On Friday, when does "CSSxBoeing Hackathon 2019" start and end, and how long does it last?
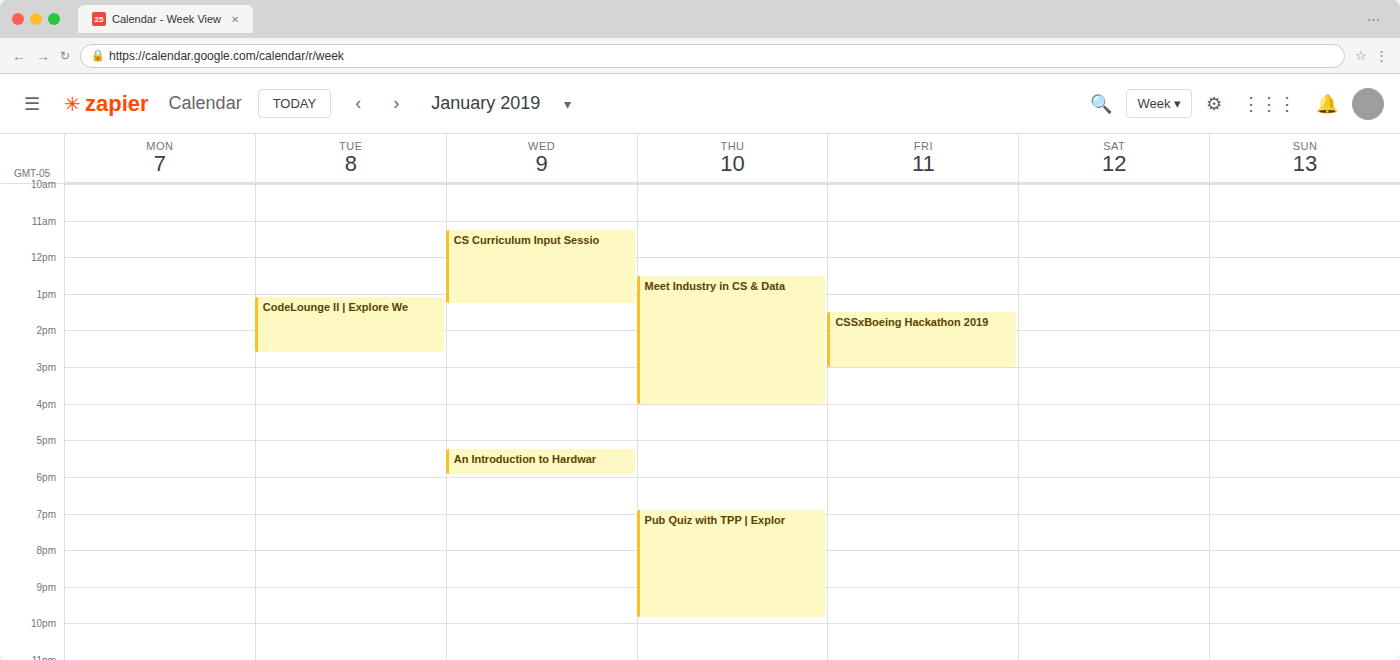
13:30 to 15:00, 1 hour 30 minutes